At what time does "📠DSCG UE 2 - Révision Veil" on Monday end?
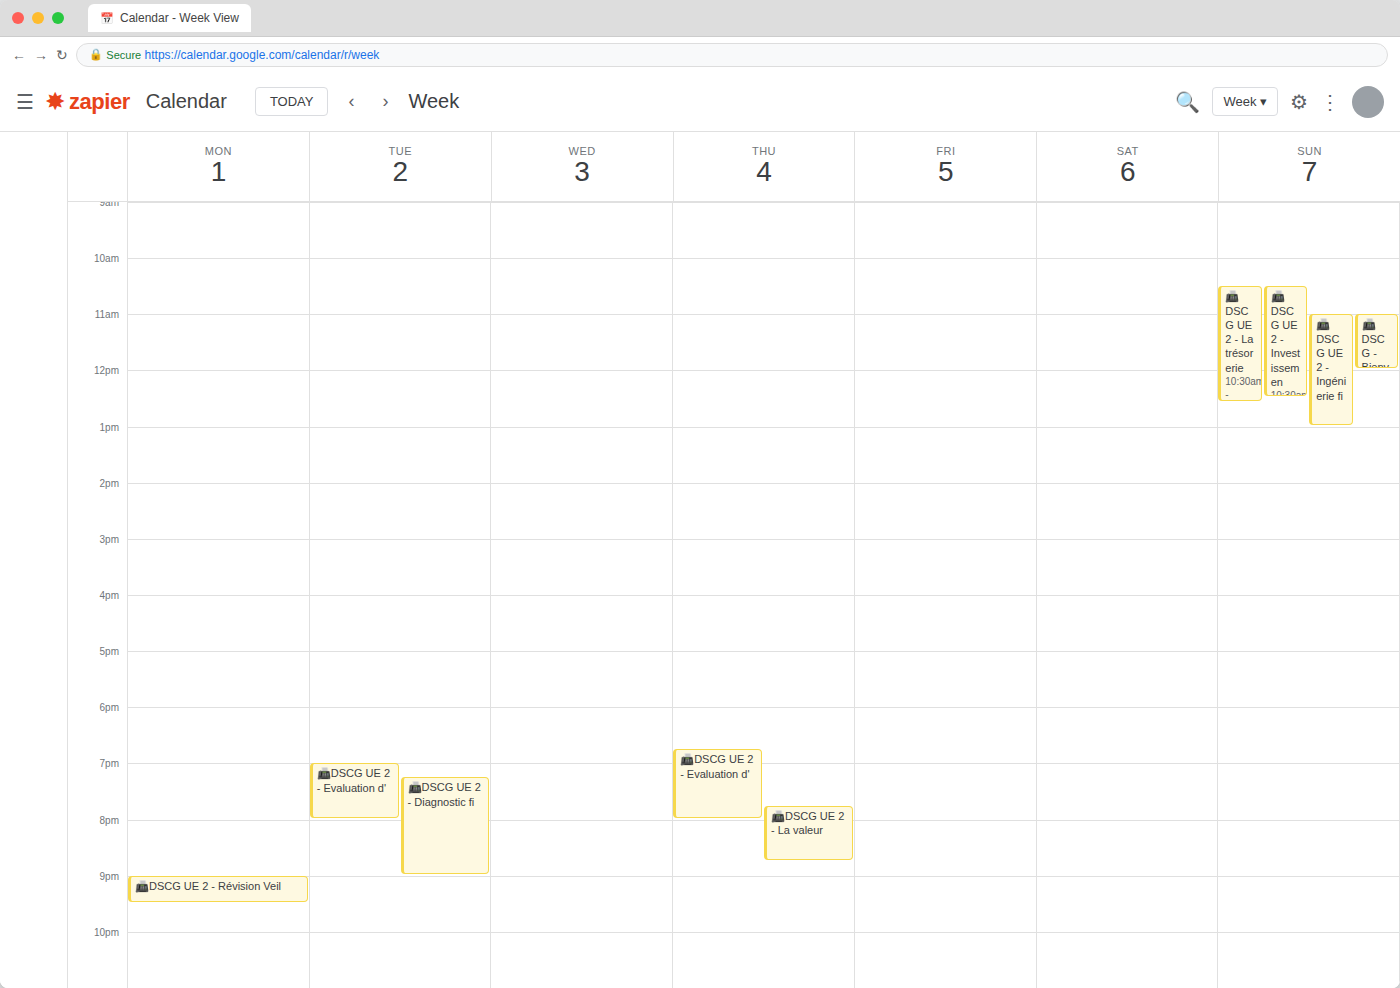
21:30